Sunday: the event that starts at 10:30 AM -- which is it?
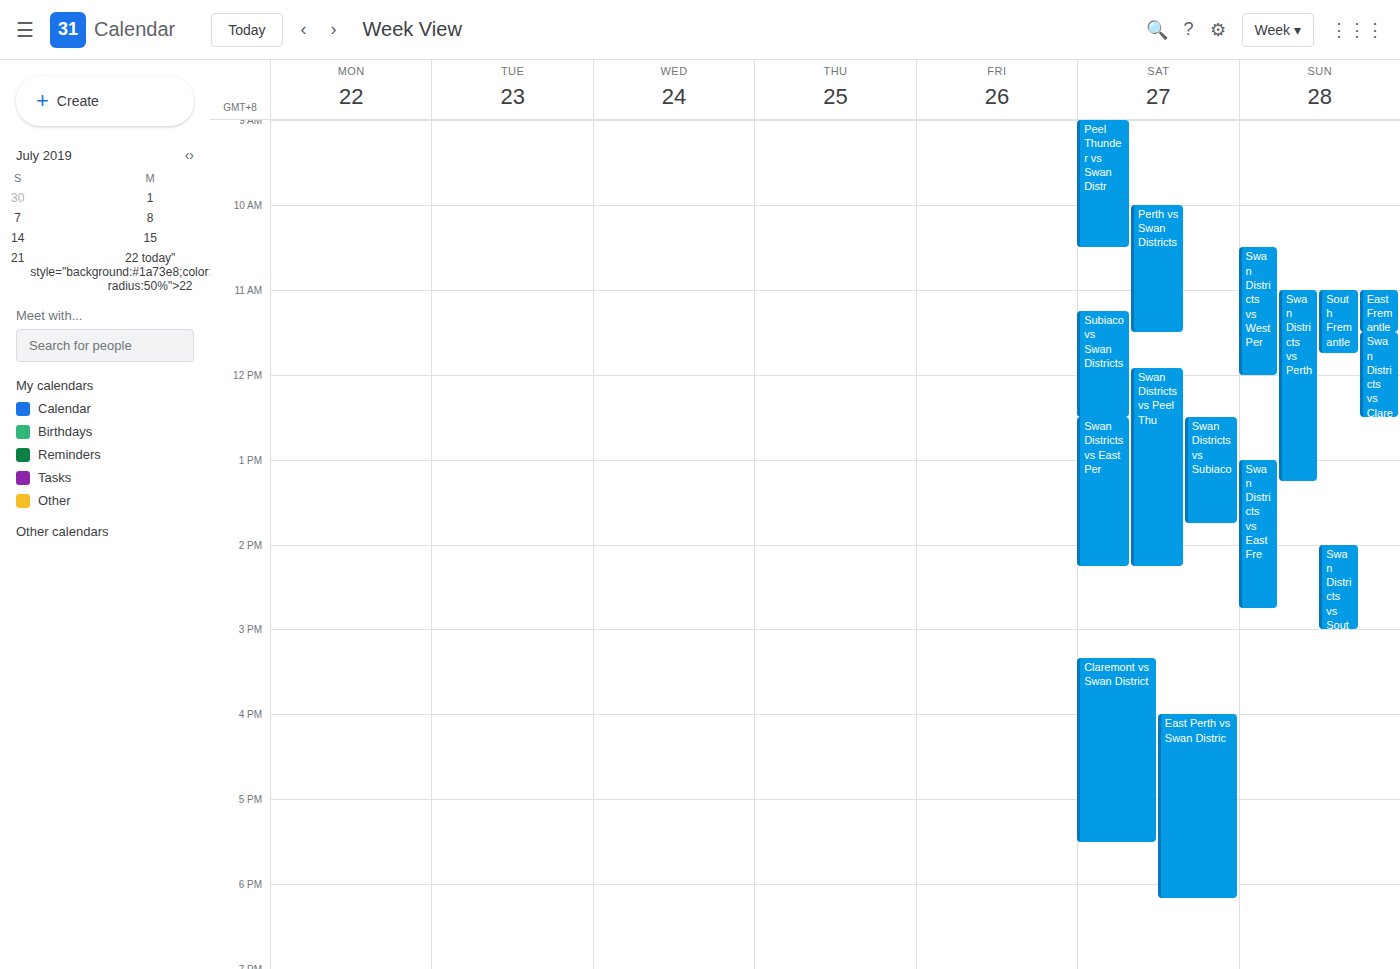
"Swan Districts vs West Per"